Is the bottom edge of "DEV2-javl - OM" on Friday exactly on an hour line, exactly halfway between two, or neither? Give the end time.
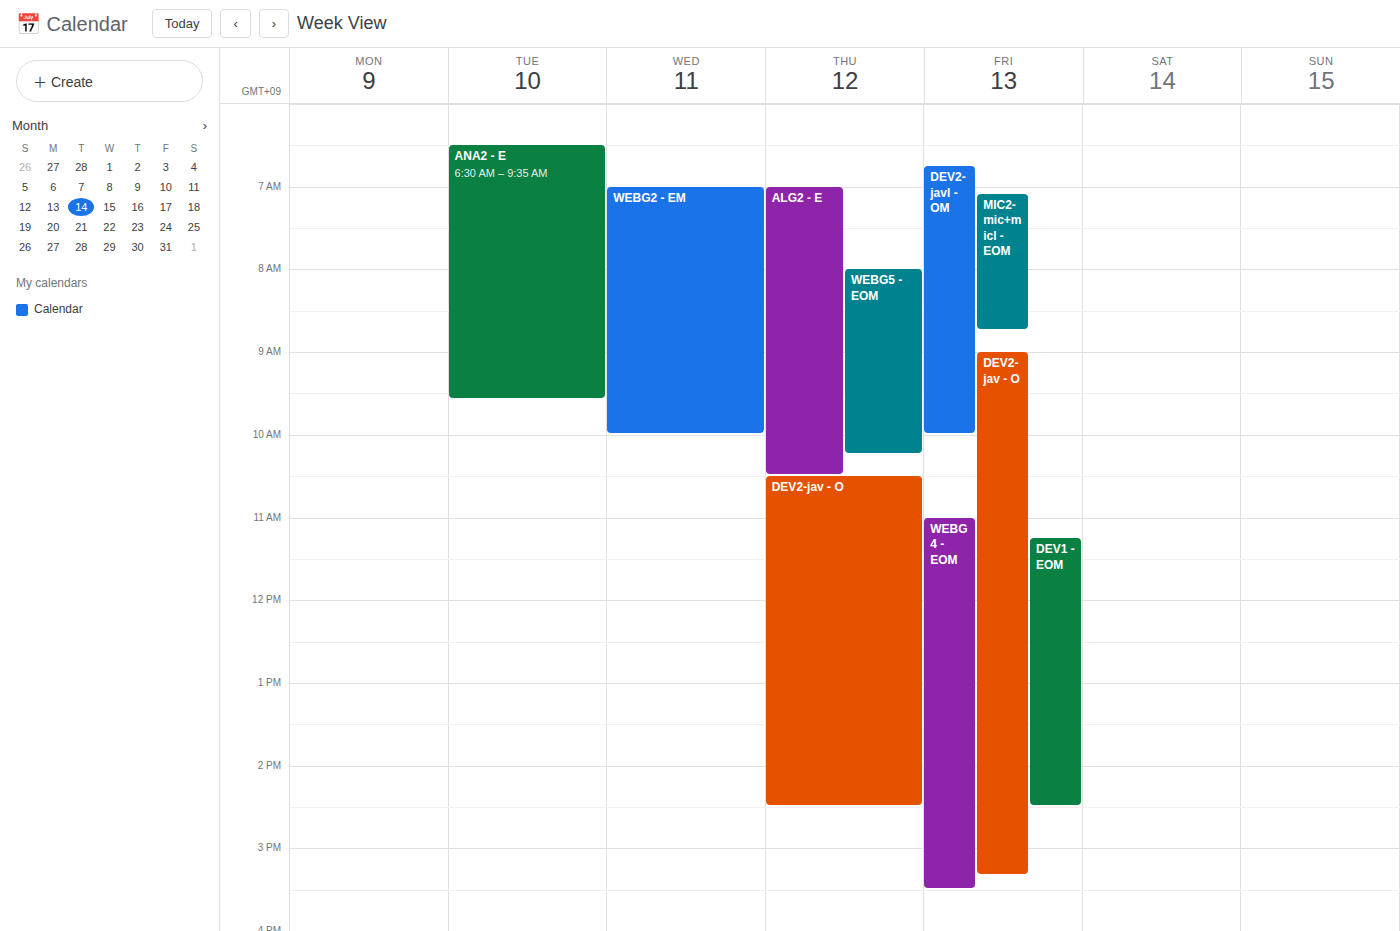
10:00 AM -- exactly on the 10 AM line.